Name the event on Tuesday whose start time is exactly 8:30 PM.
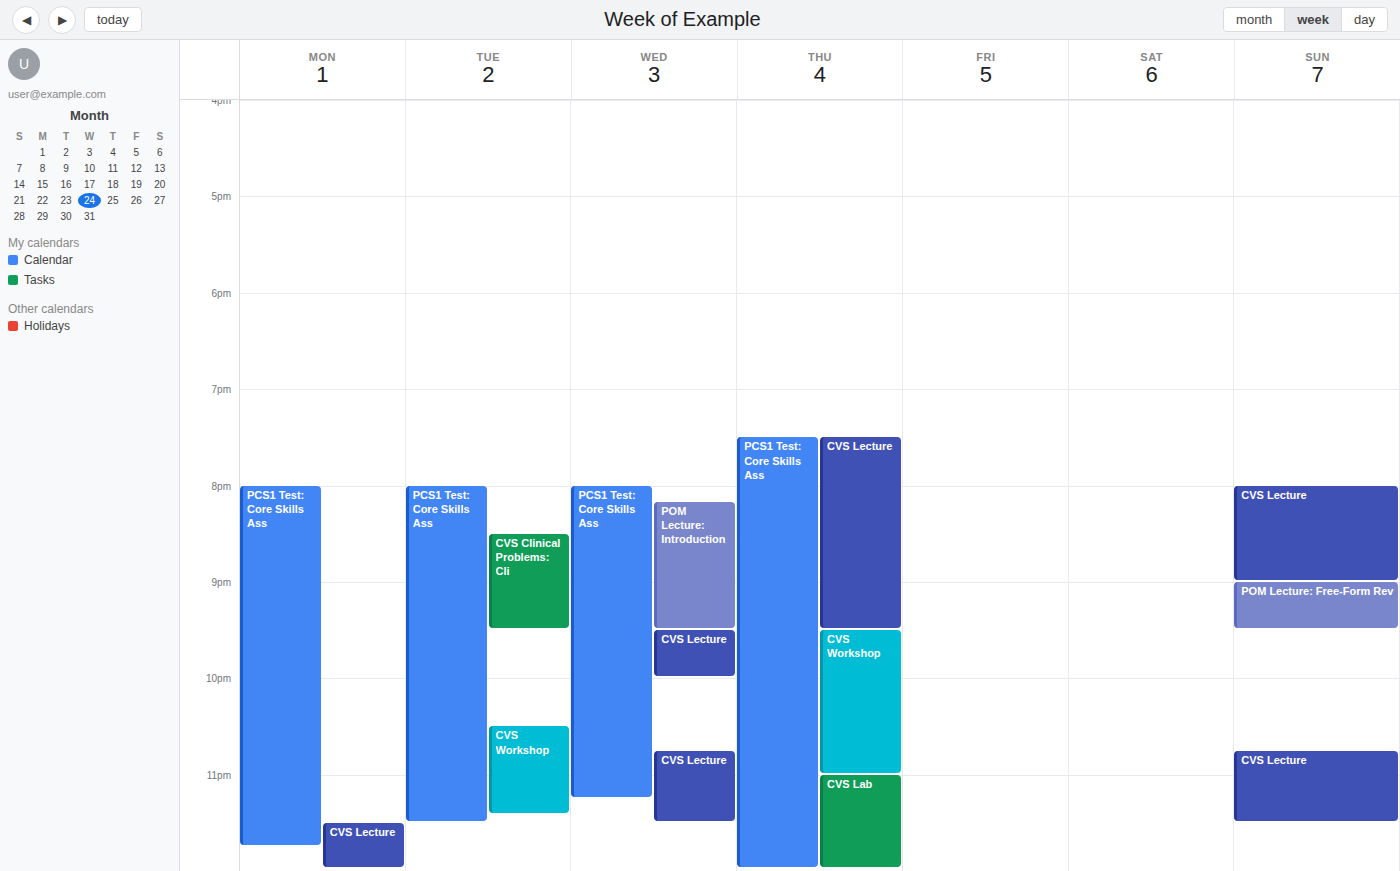
"CVS Clinical Problems: Cli"